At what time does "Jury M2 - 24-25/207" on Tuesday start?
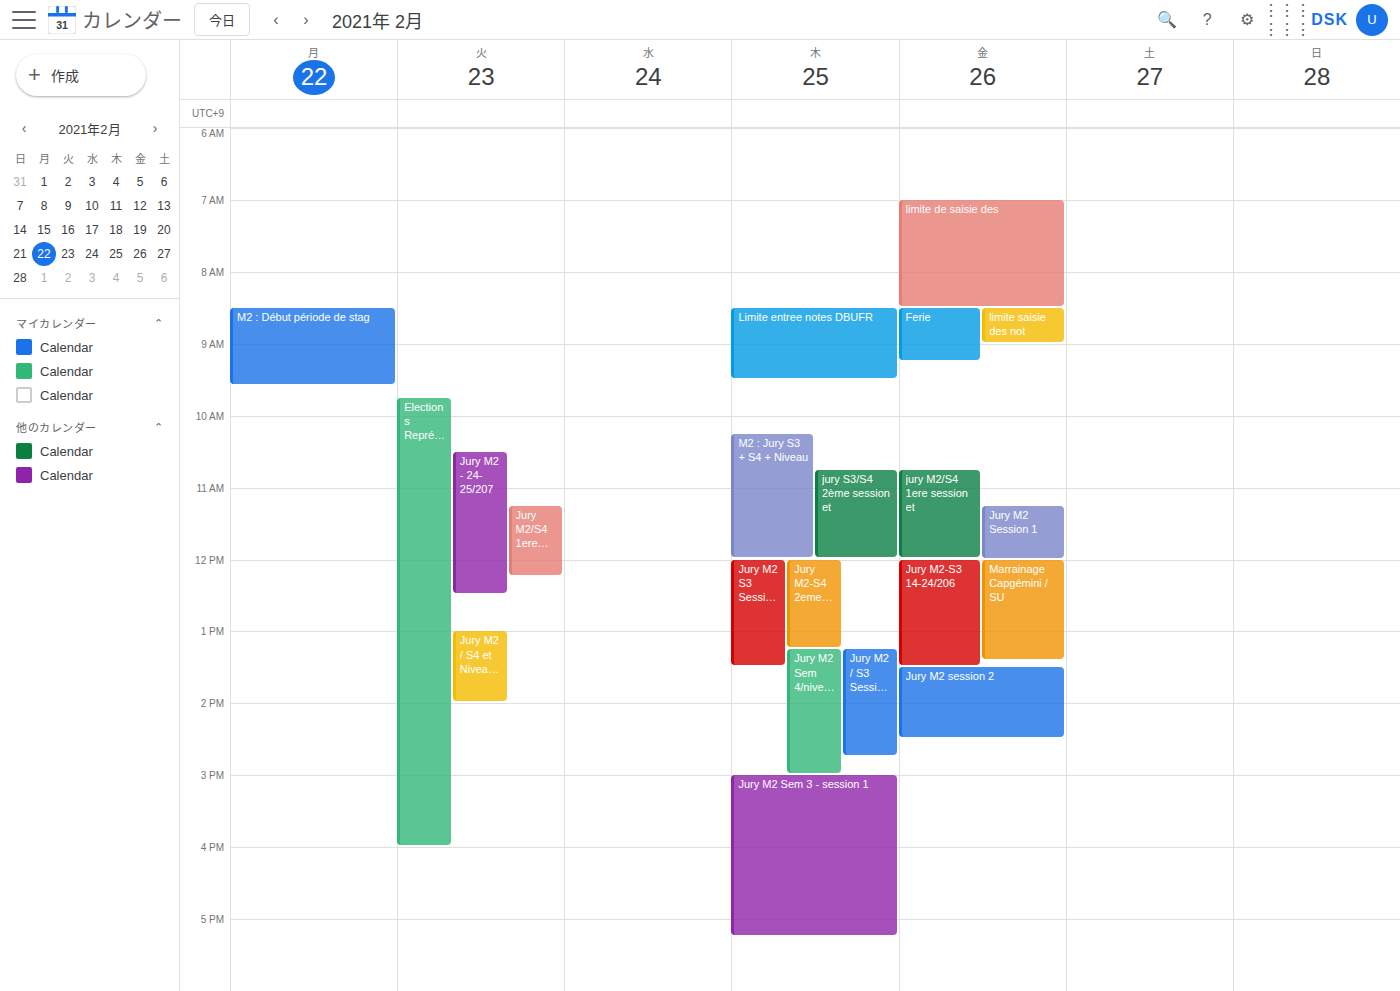
10:30 AM